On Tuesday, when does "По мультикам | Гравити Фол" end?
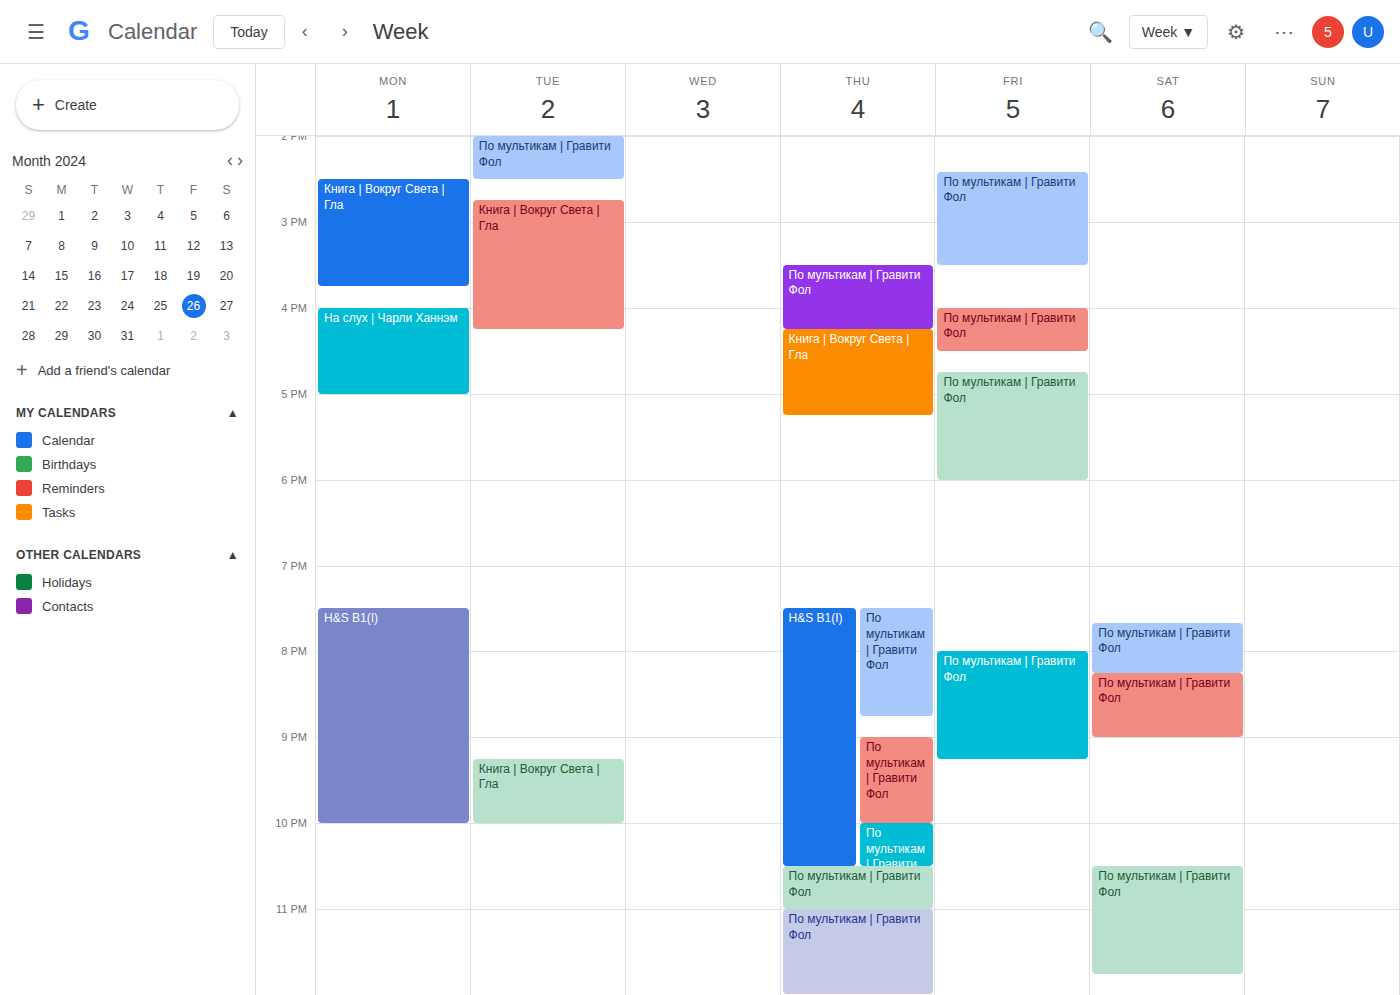
14:30